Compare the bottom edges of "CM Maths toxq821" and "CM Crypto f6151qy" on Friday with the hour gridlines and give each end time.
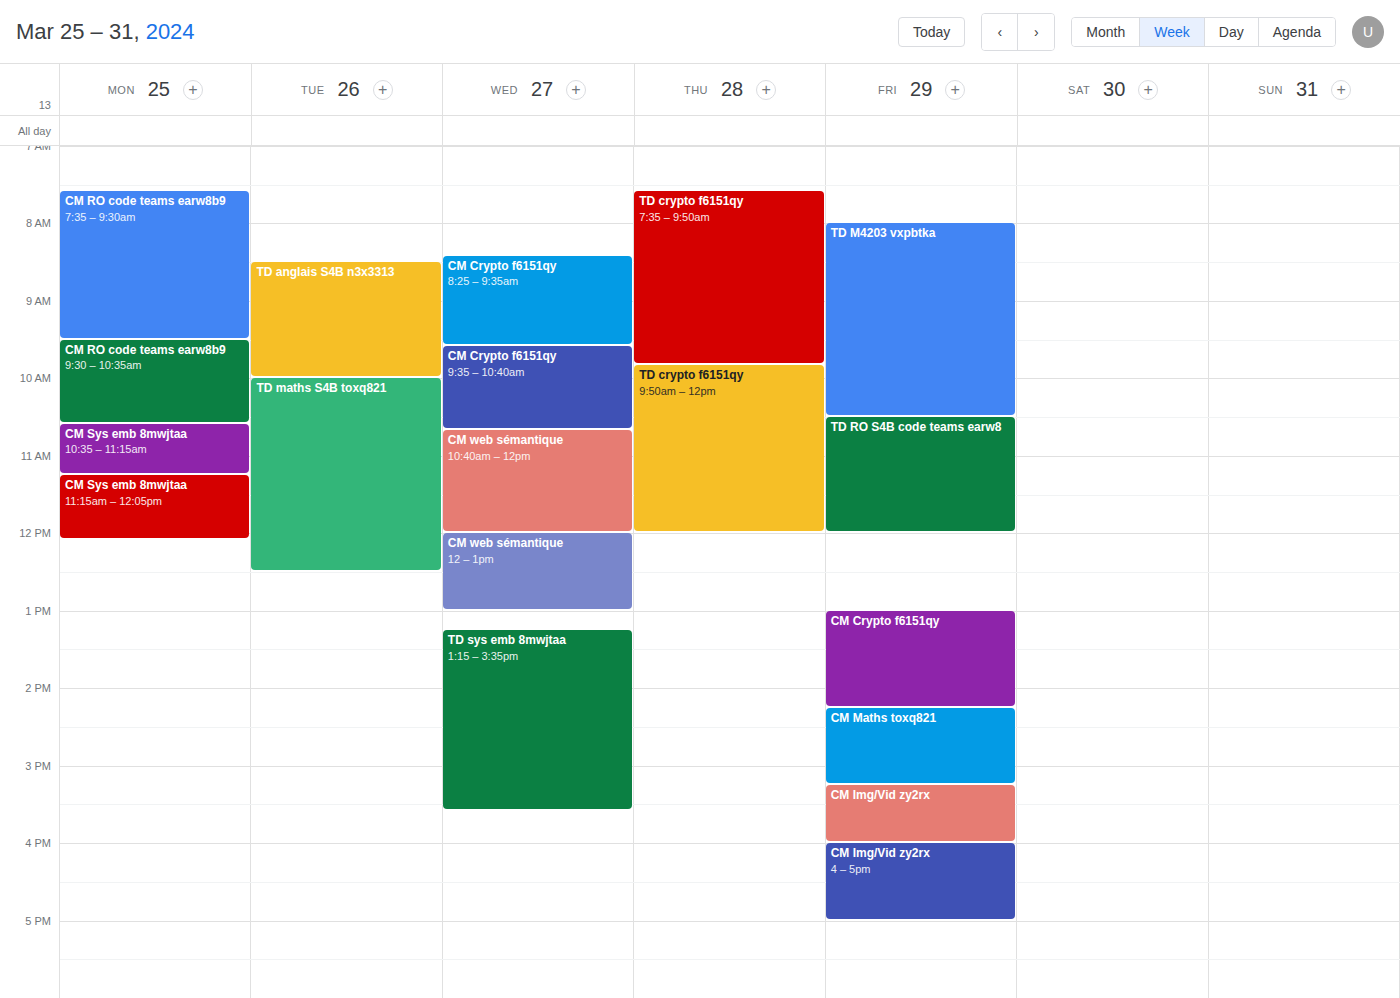
"CM Maths toxq821": 3:15 PM, neither: a quarter of the way from the 3 PM line to the 4 PM line. "CM Crypto f6151qy": 2:15 PM, neither: a quarter of the way from the 2 PM line to the 3 PM line.